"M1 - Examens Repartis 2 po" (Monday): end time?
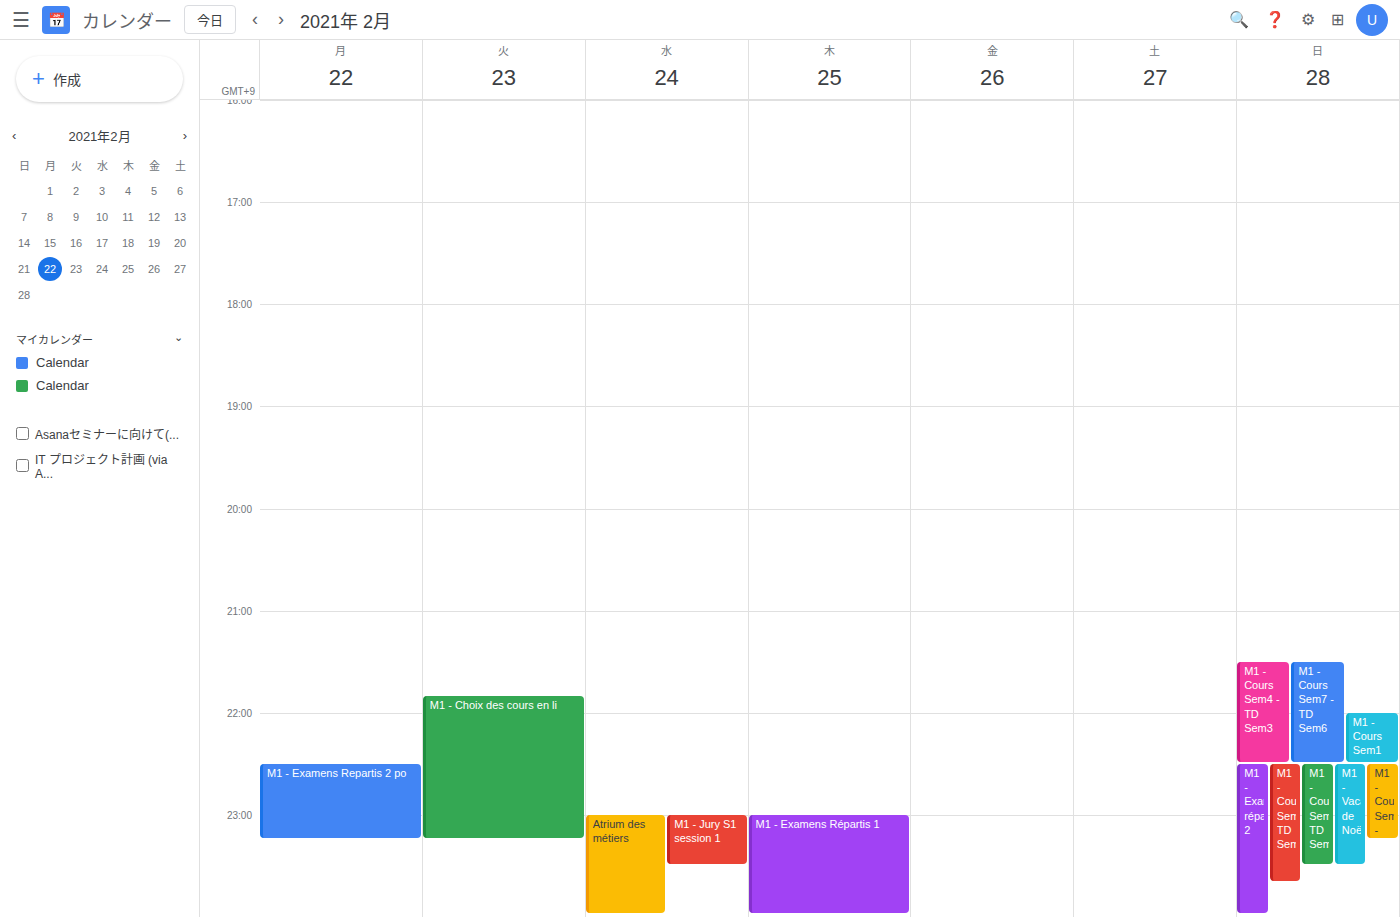
11:15 PM